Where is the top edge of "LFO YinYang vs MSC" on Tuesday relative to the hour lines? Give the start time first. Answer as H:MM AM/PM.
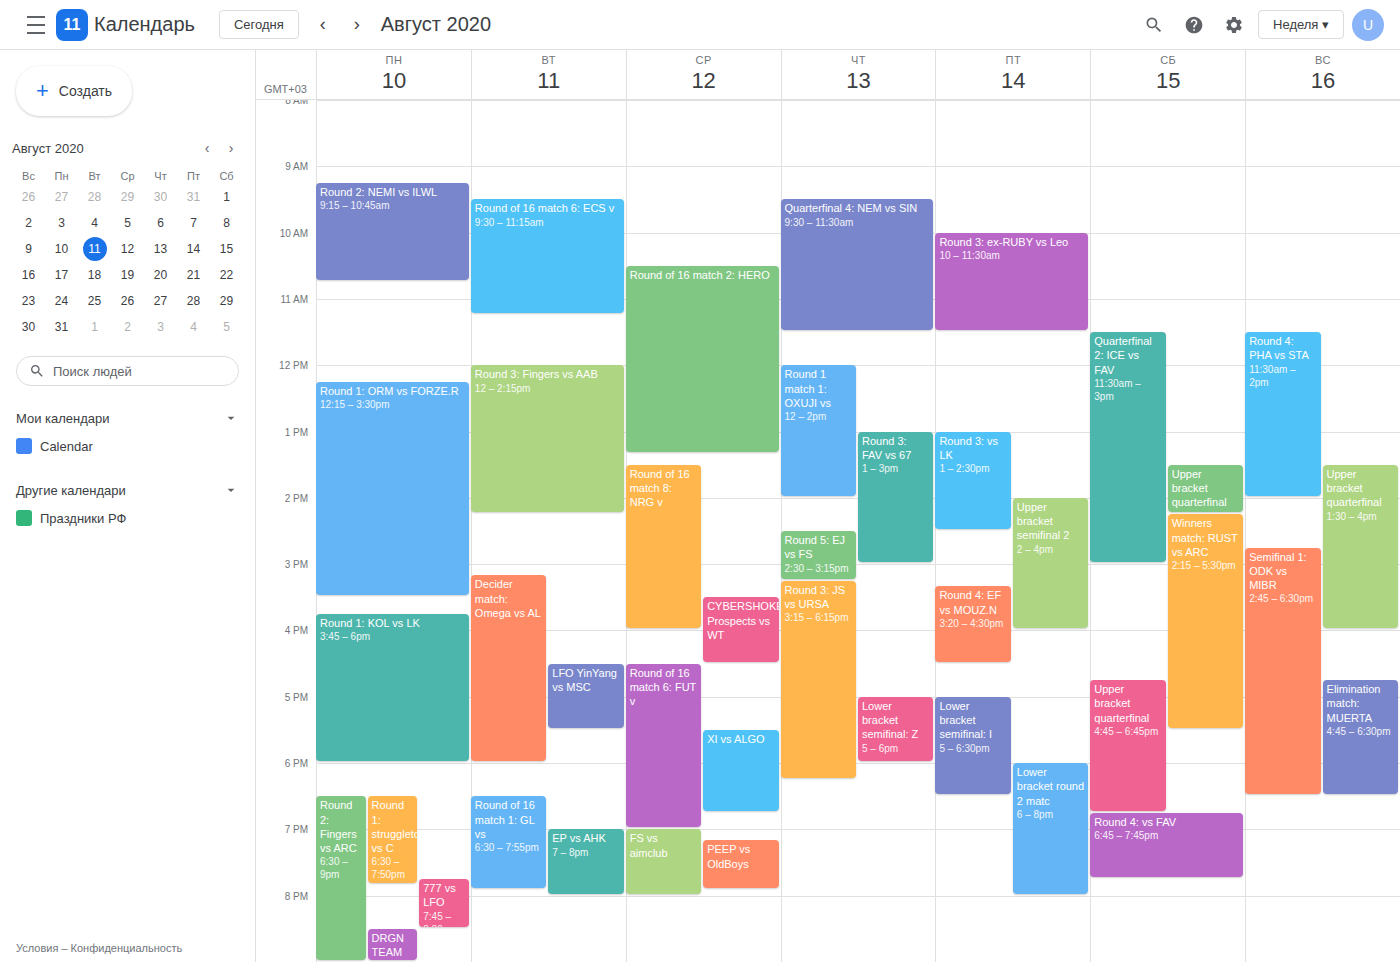
4:30 PM -- halfway between the 4 PM and 5 PM lines.